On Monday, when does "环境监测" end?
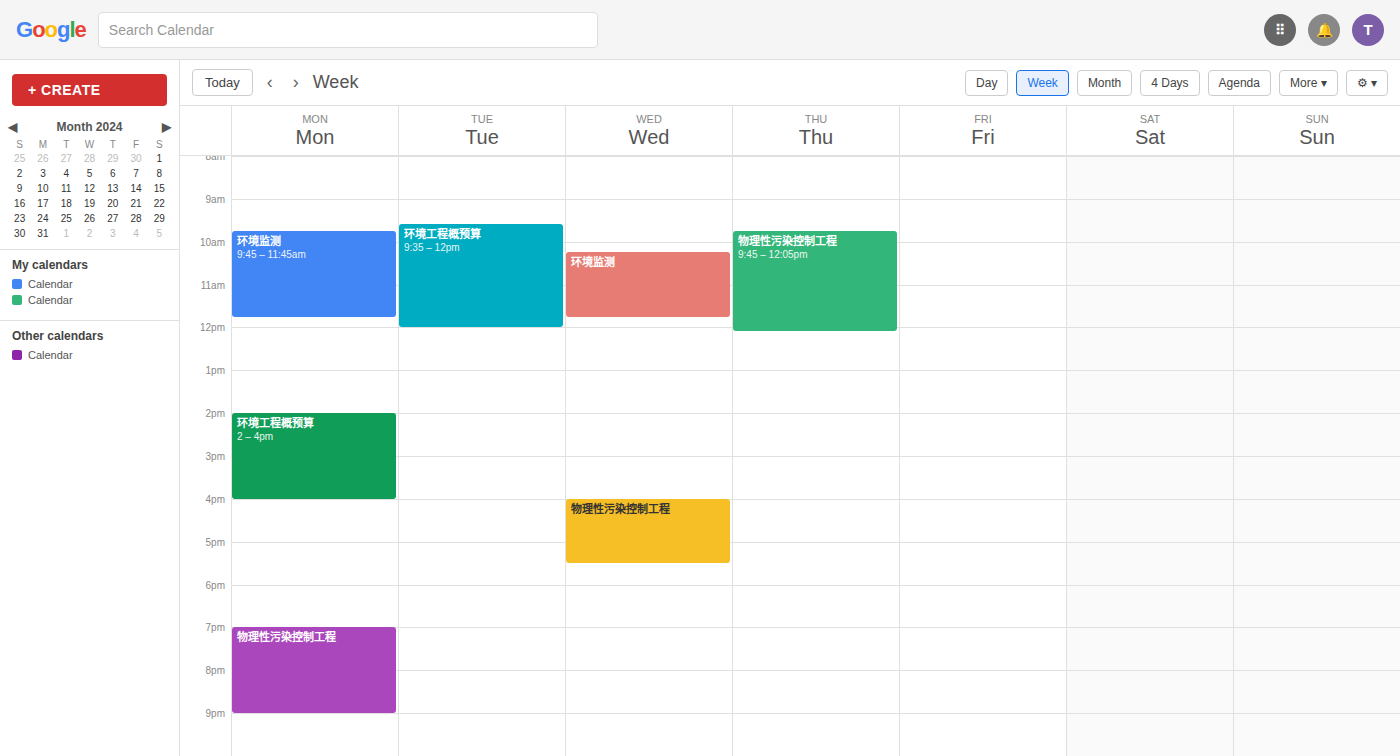
11:45 AM